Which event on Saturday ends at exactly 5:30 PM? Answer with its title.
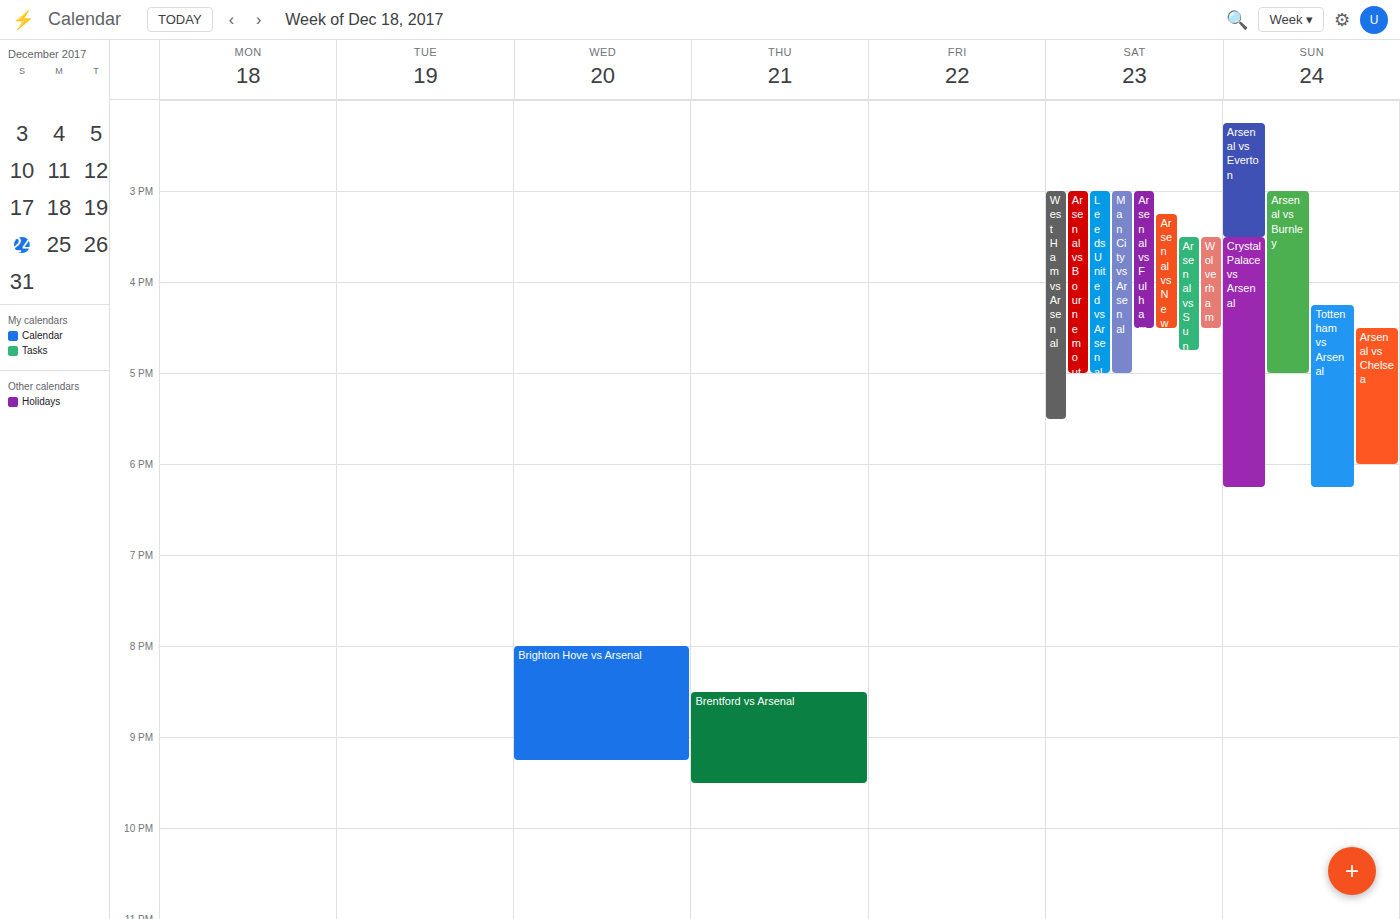
"West Ham vs Arsenal"